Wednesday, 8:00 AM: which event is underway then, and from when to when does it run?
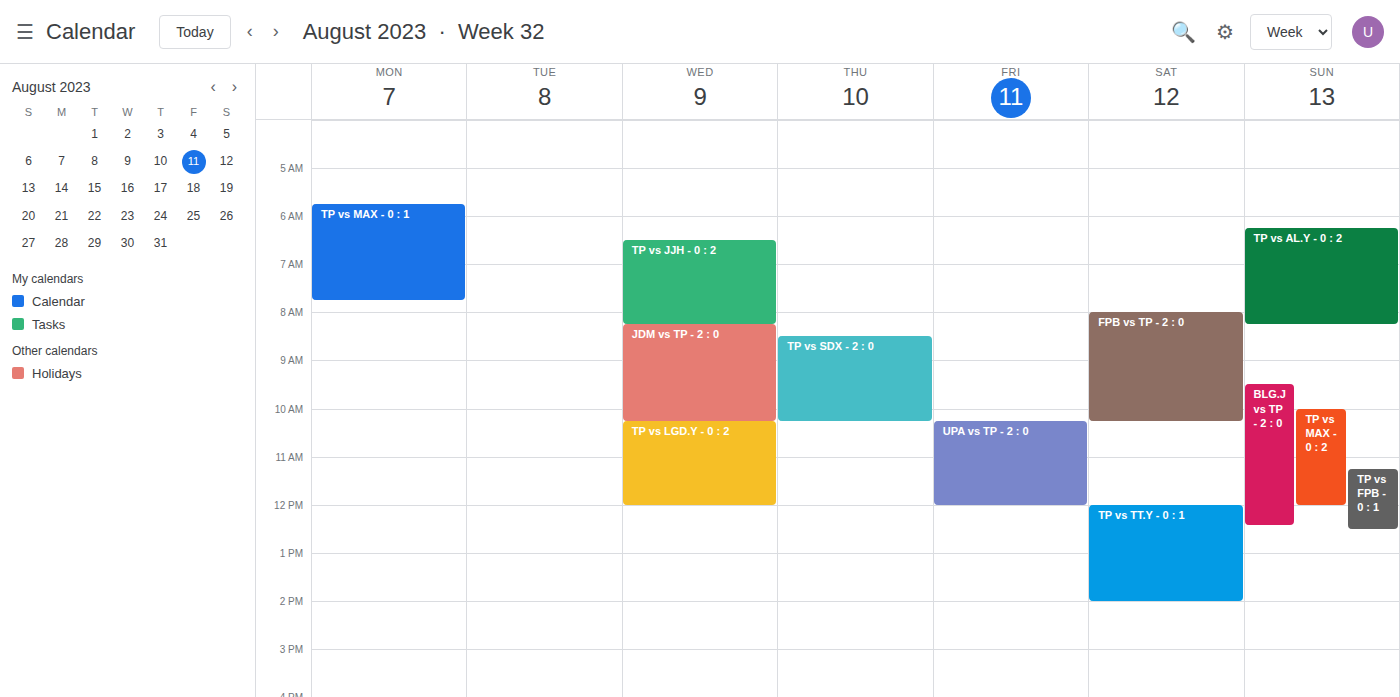
"TP vs JJH - 0 : 2", 6:30 AM to 8:15 AM